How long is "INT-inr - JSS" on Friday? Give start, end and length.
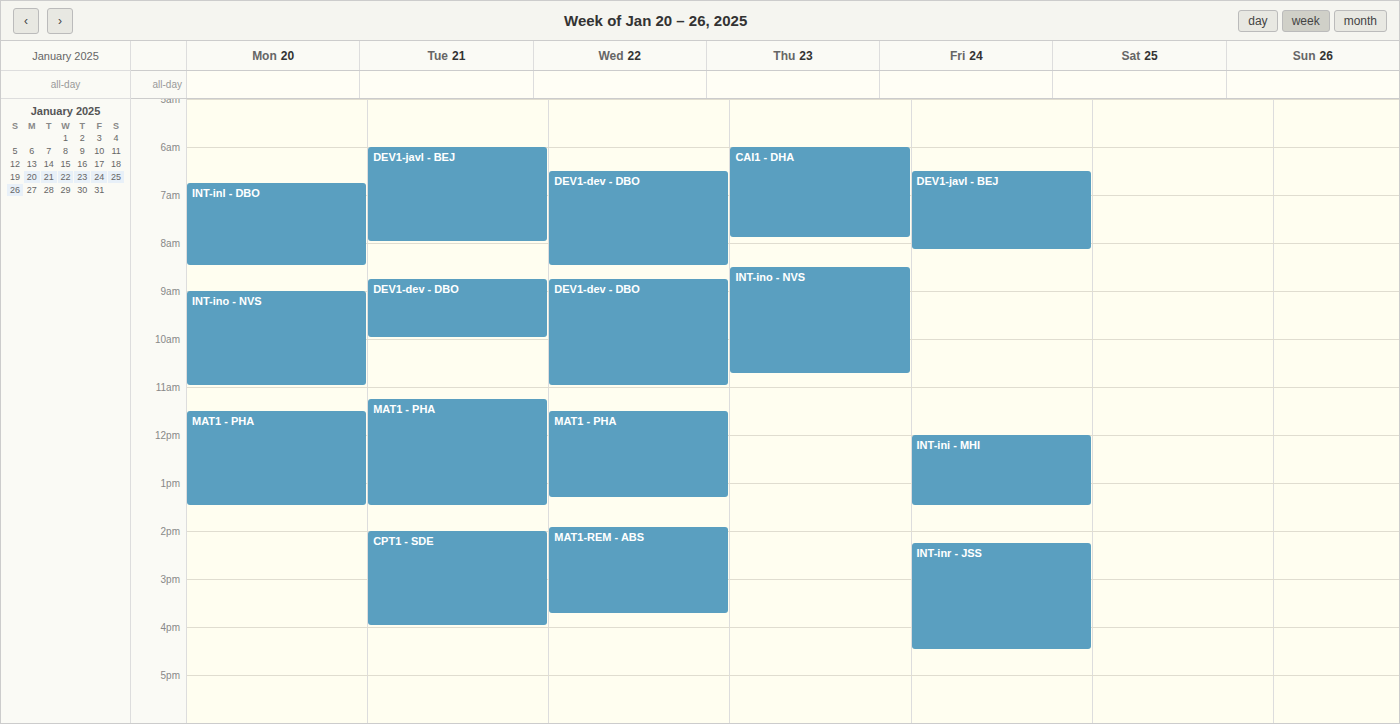
2:15 PM to 4:30 PM, 2 hours 15 minutes